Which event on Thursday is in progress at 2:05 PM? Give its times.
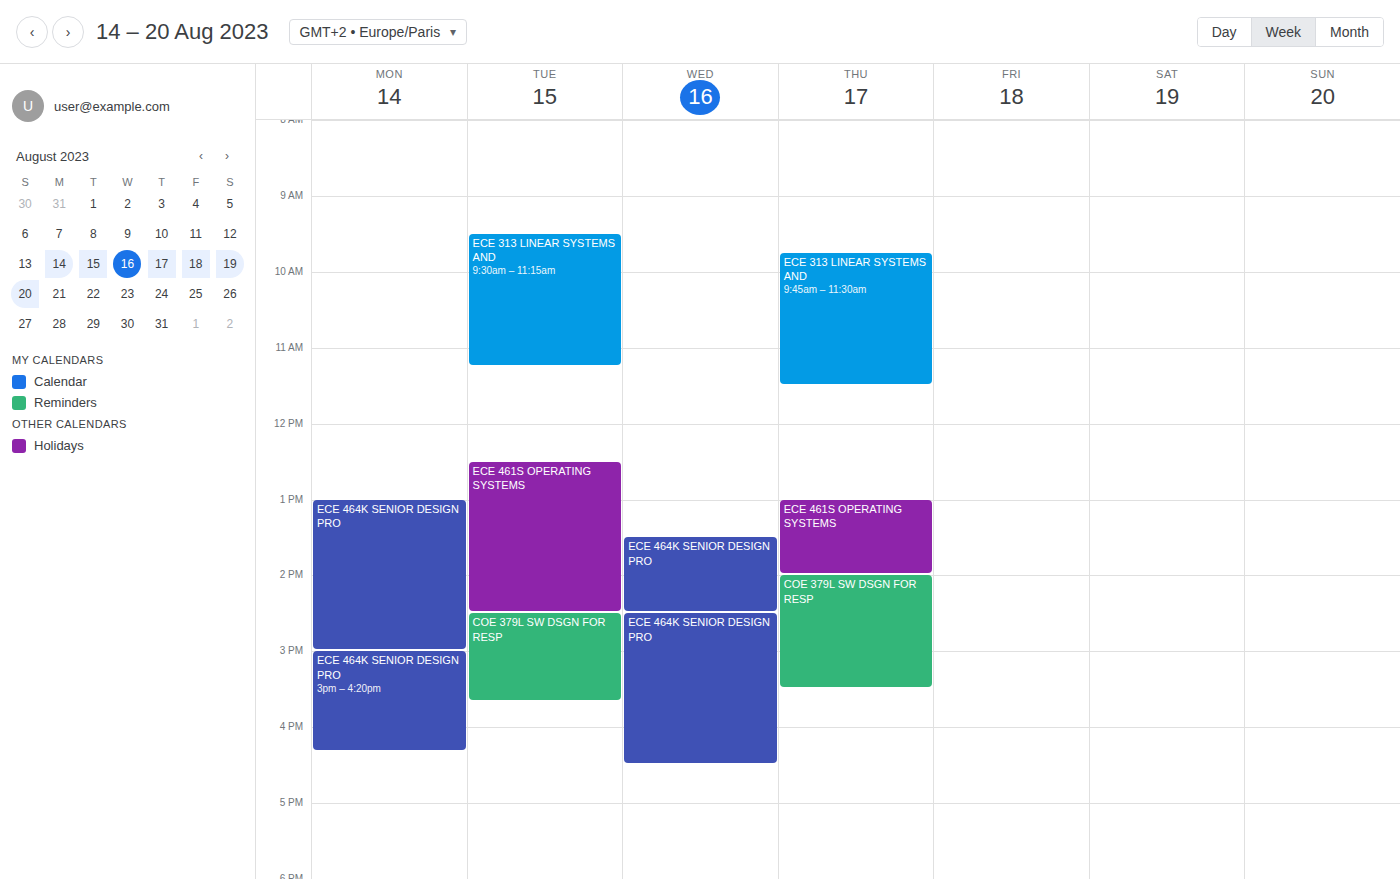
"COE 379L SW DSGN FOR RESP", 2:00 PM to 3:30 PM